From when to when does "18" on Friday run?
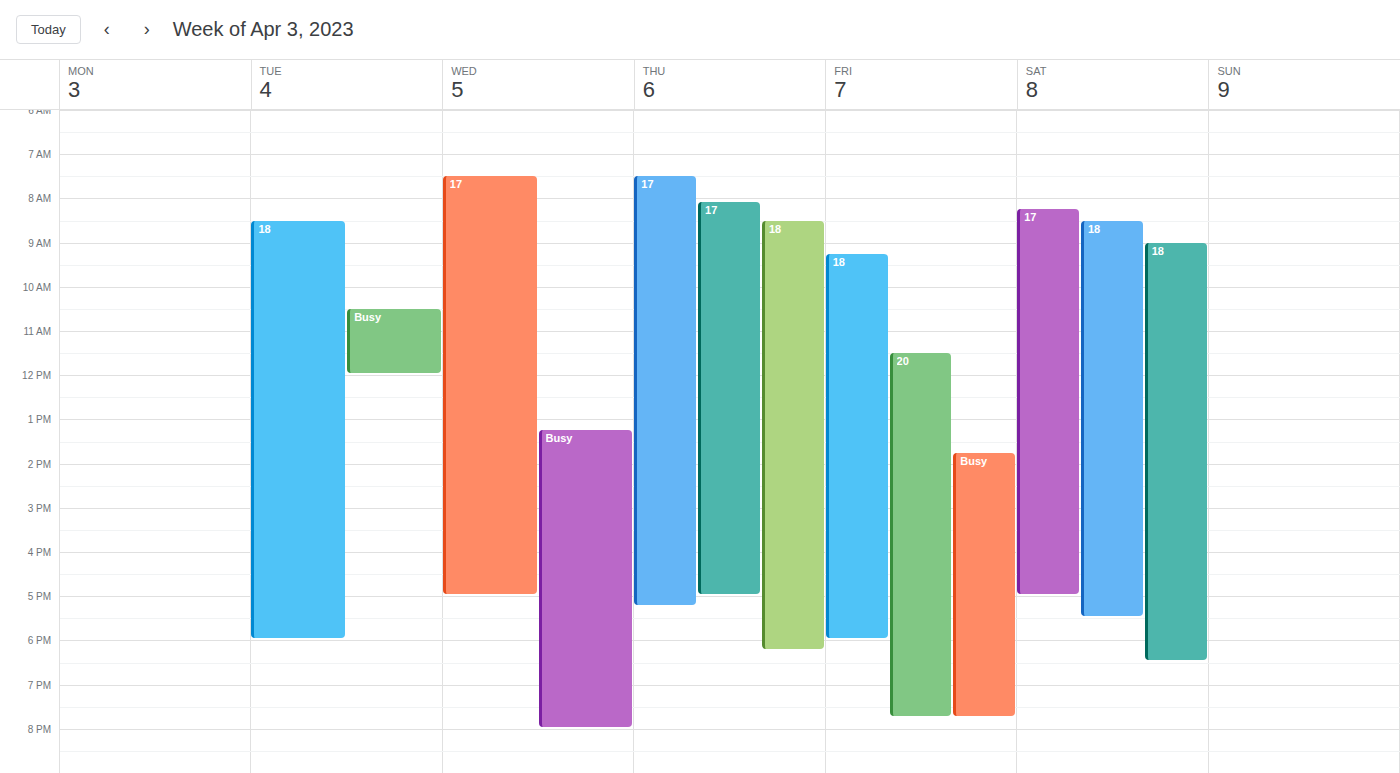
9:15 AM to 6:00 PM